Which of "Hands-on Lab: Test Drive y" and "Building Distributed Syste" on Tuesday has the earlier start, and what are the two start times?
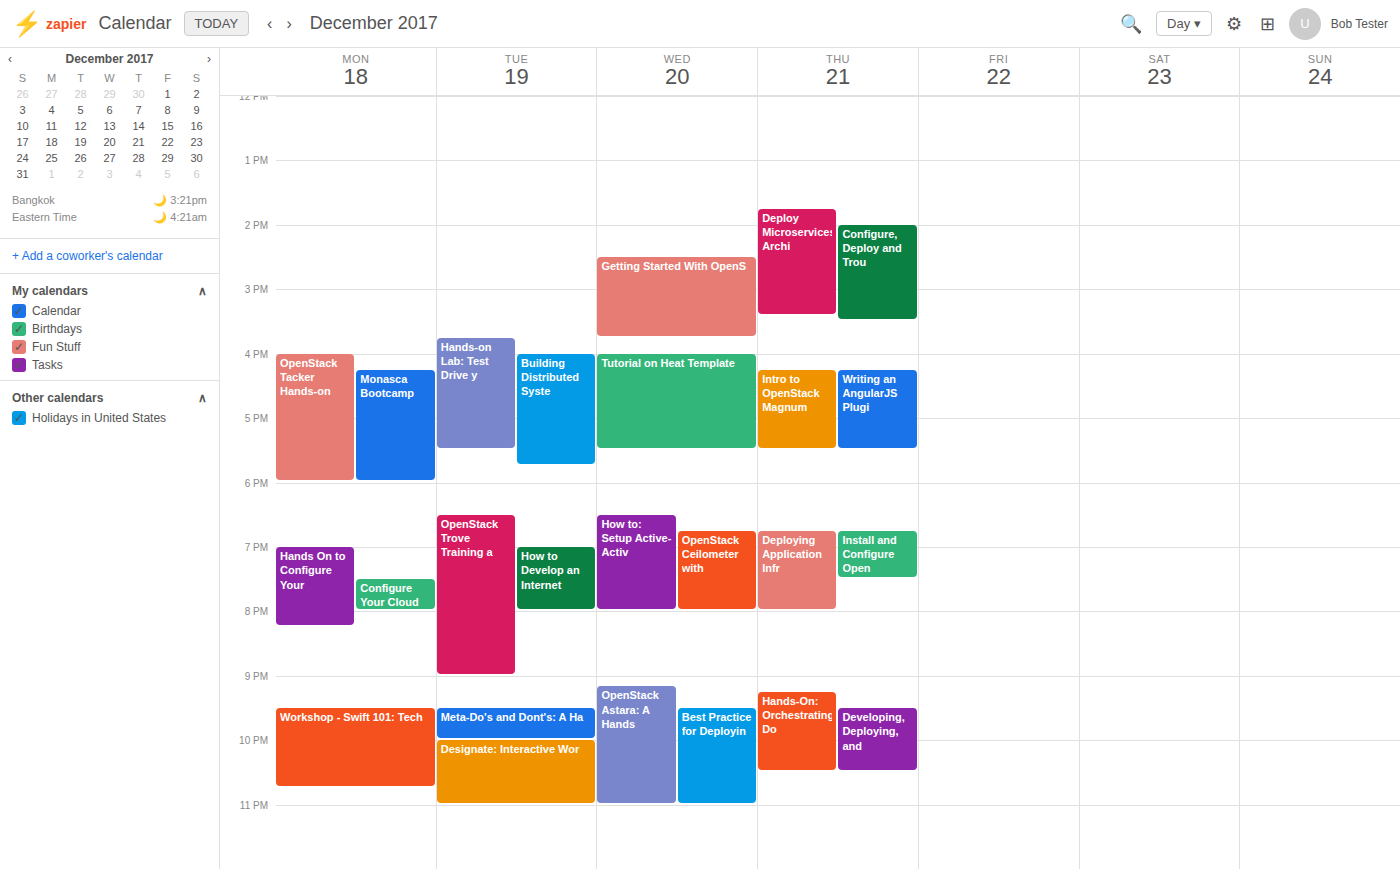
"Hands-on Lab: Test Drive y" 3:45 PM; "Building Distributed Syste" 4:00 PM.